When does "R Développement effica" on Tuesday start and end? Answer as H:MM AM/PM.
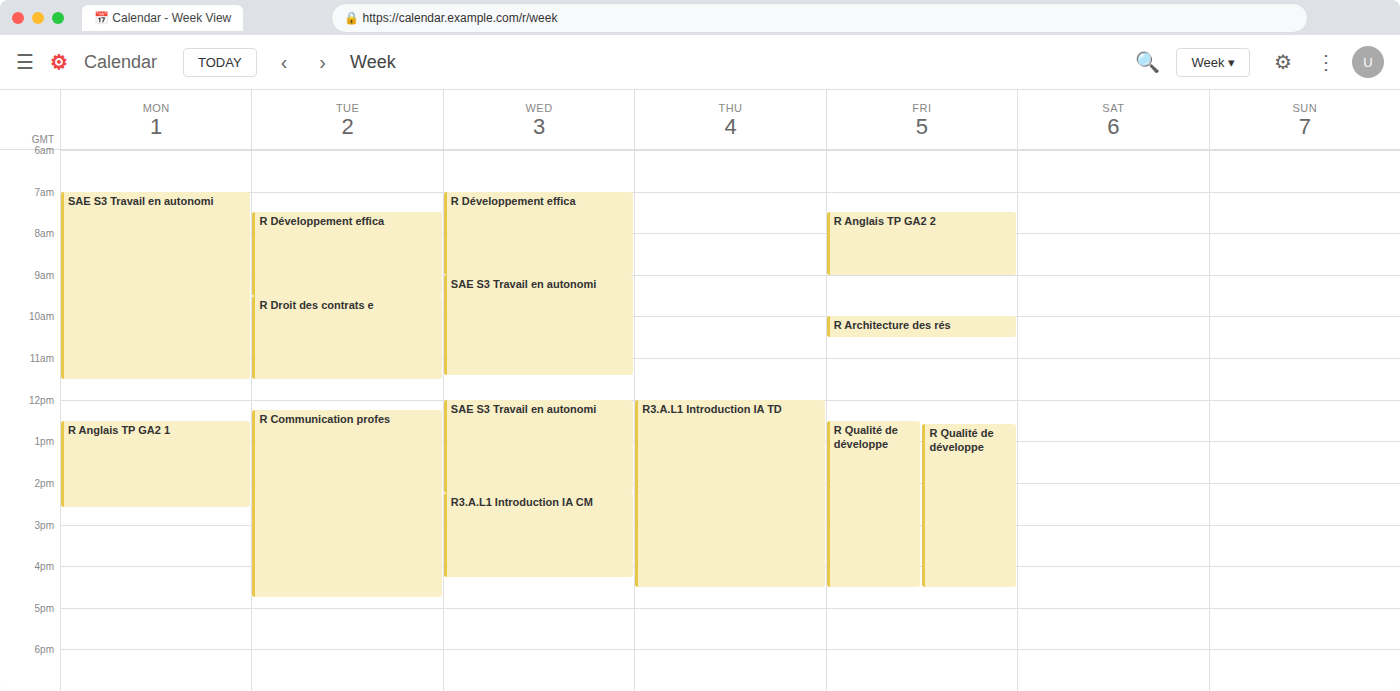
7:30 AM to 9:30 AM